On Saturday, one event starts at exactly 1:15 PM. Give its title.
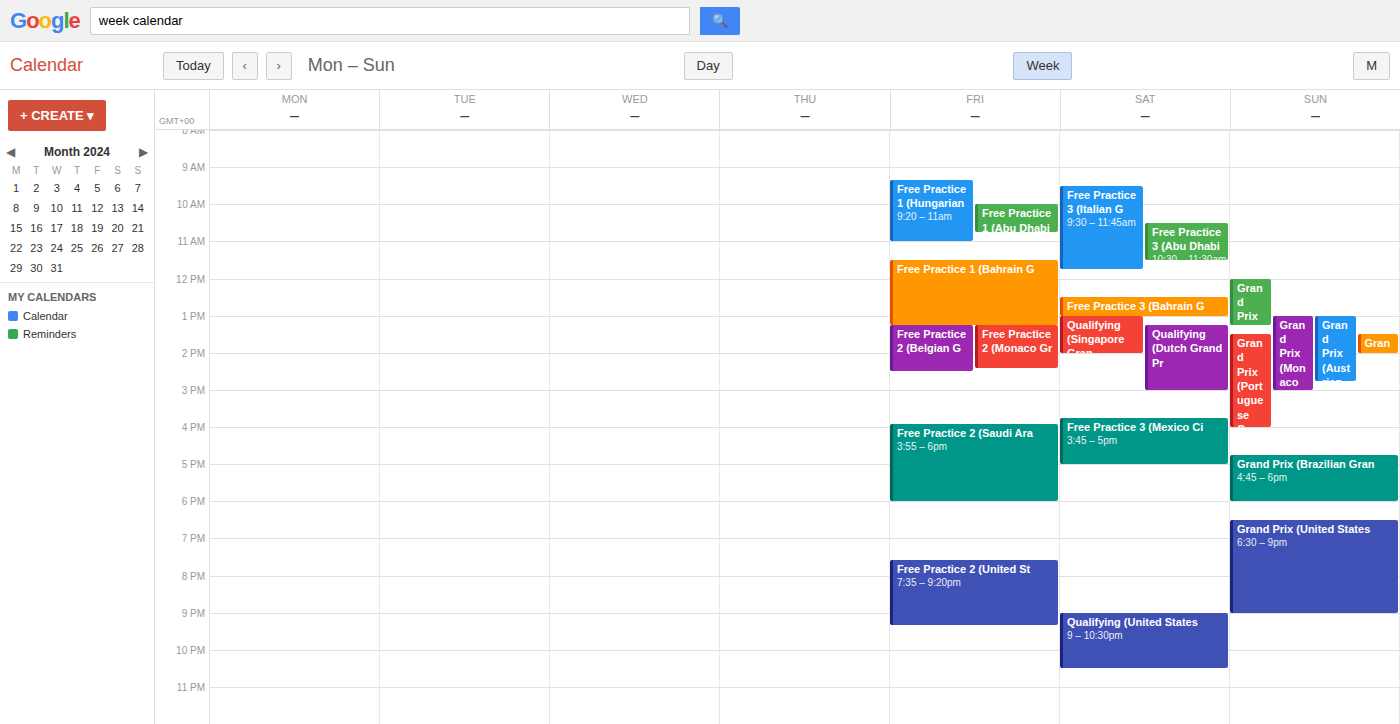
"Qualifying (Dutch Grand Pr"